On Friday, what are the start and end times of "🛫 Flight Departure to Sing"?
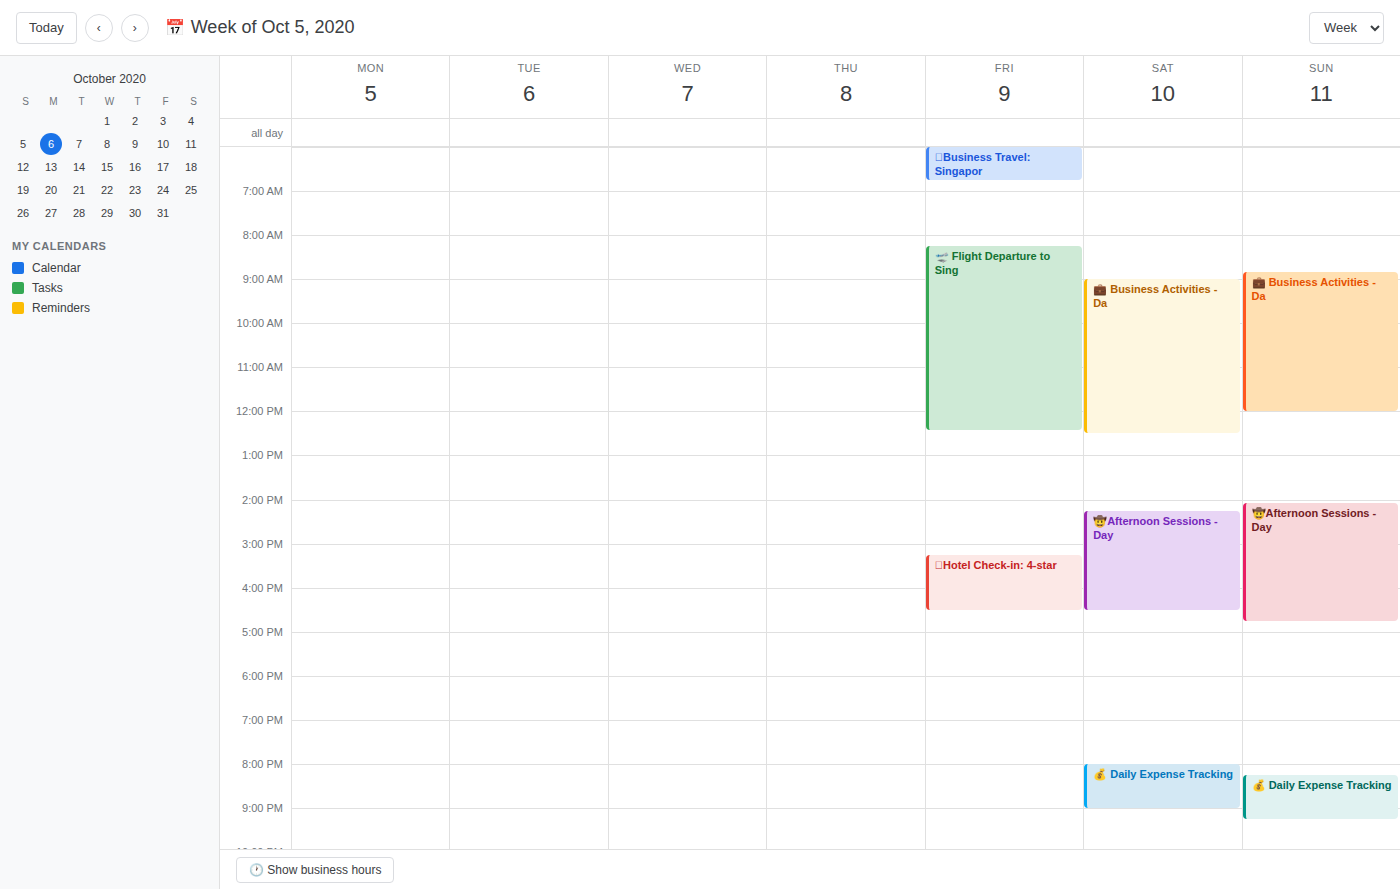
8:15 AM to 12:25 PM